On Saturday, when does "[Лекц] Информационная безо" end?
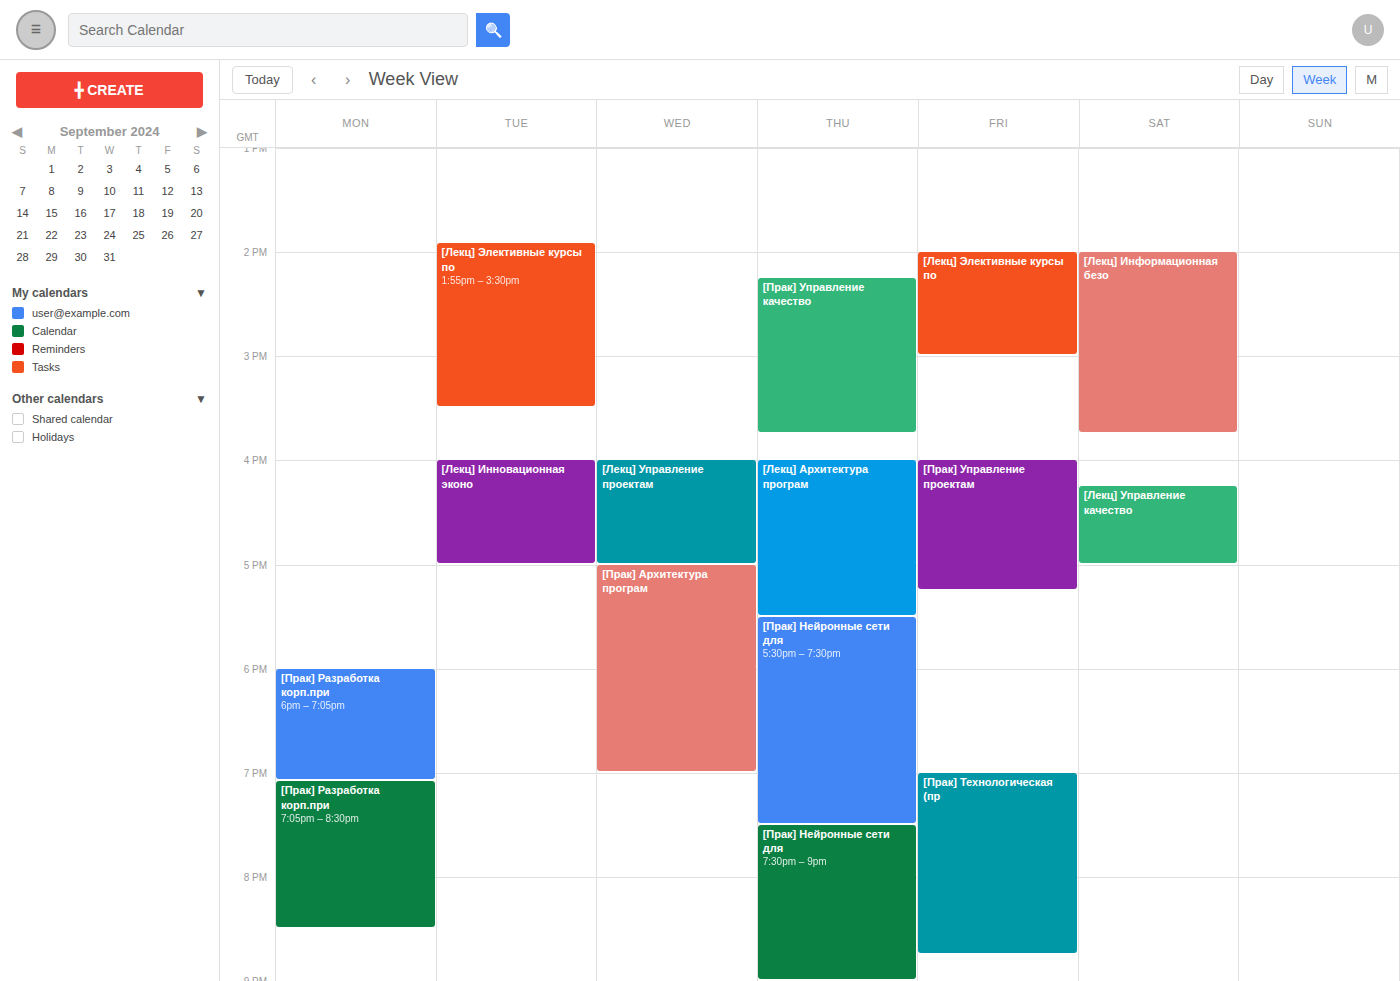
3:45 PM